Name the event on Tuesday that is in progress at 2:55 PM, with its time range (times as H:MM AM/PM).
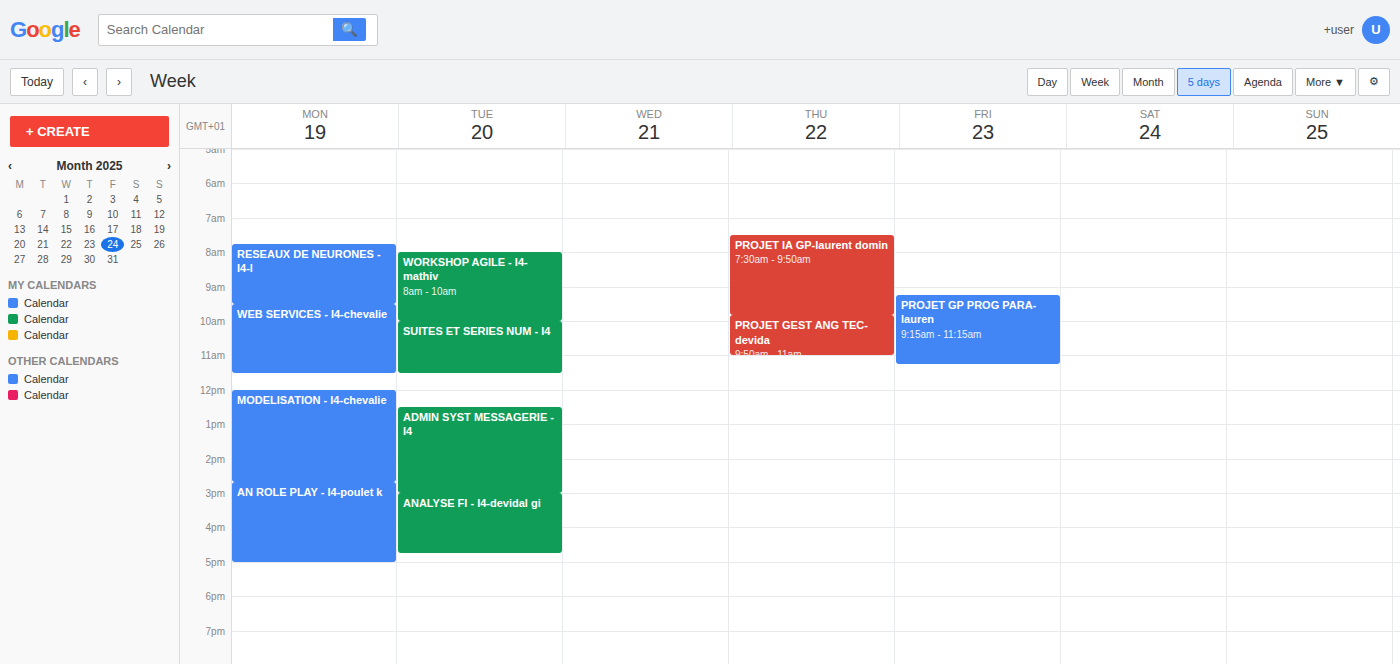
"ADMIN SYST MESSAGERIE - I4", 12:30 PM to 3:00 PM